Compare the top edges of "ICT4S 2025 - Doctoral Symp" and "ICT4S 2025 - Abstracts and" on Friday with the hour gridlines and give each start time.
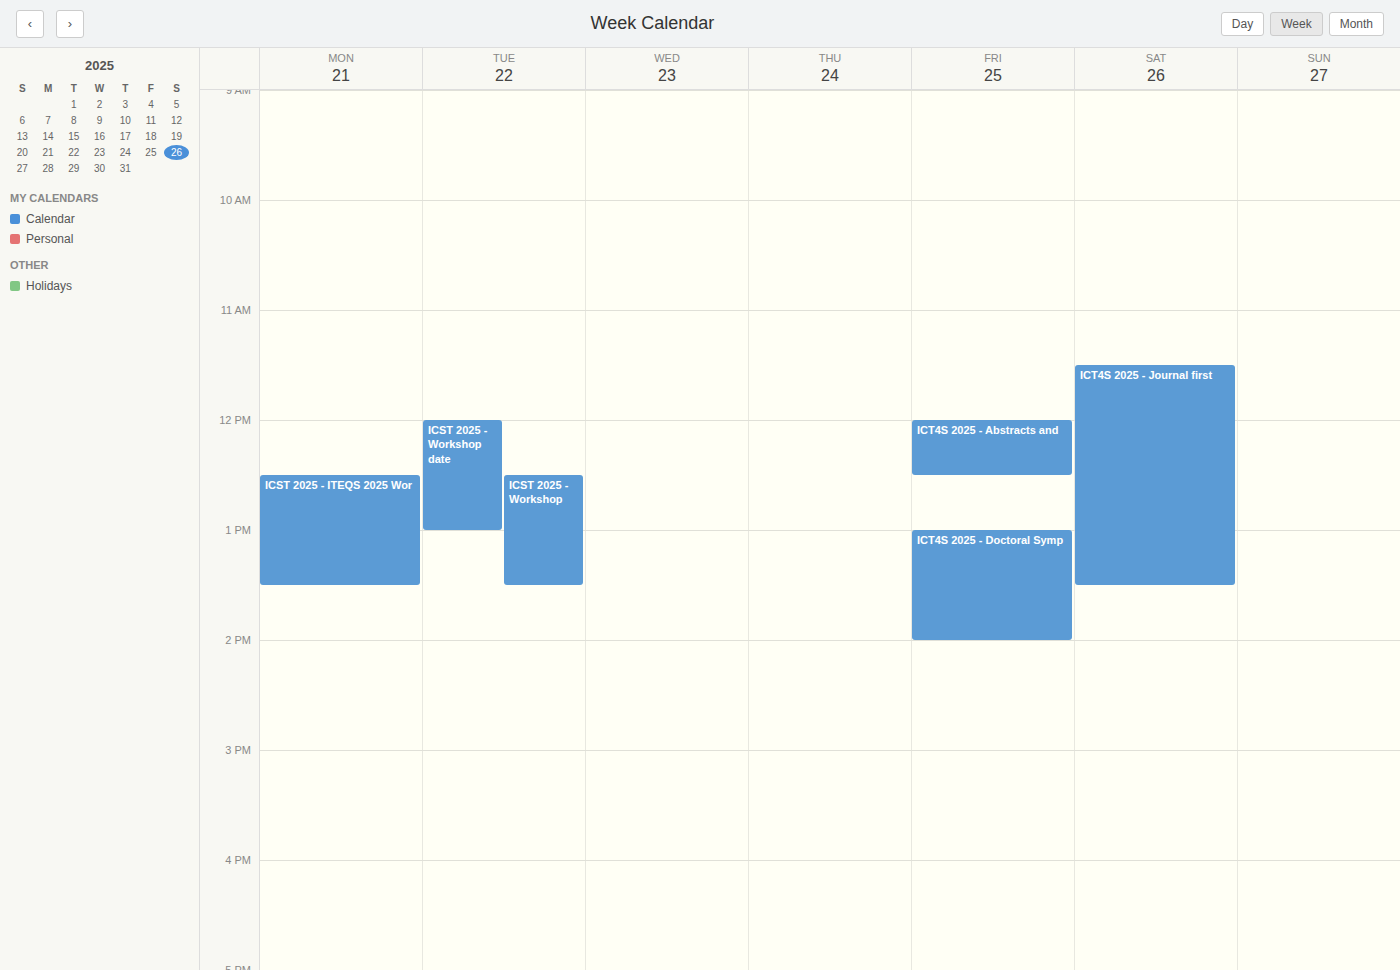
"ICT4S 2025 - Doctoral Symp": 13:00, exactly on the 13:00 line. "ICT4S 2025 - Abstracts and": 12:00, exactly on the 12:00 line.